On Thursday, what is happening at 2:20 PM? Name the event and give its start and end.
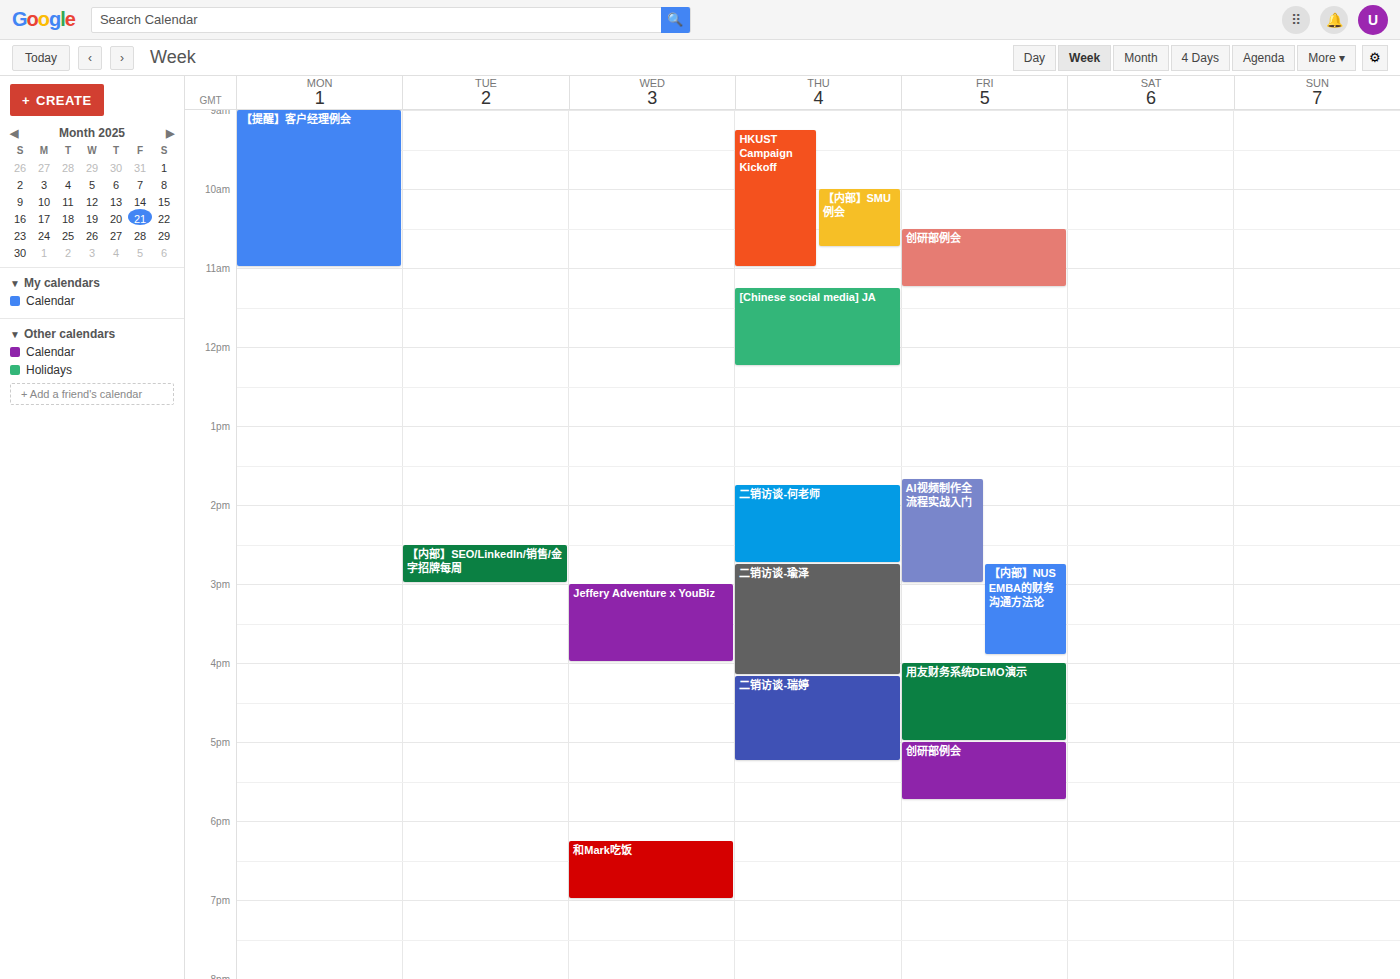
"二销访谈-何老师", 1:45 PM to 2:45 PM